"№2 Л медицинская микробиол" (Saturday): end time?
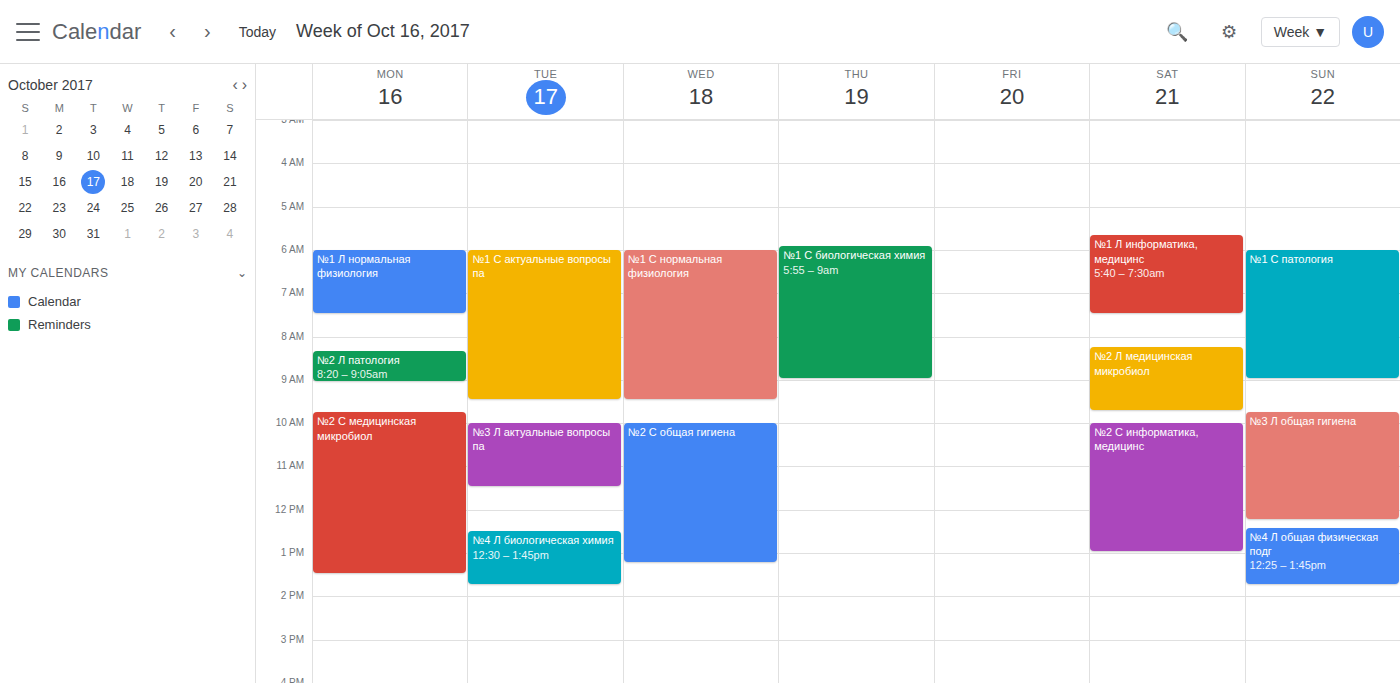
9:45 AM